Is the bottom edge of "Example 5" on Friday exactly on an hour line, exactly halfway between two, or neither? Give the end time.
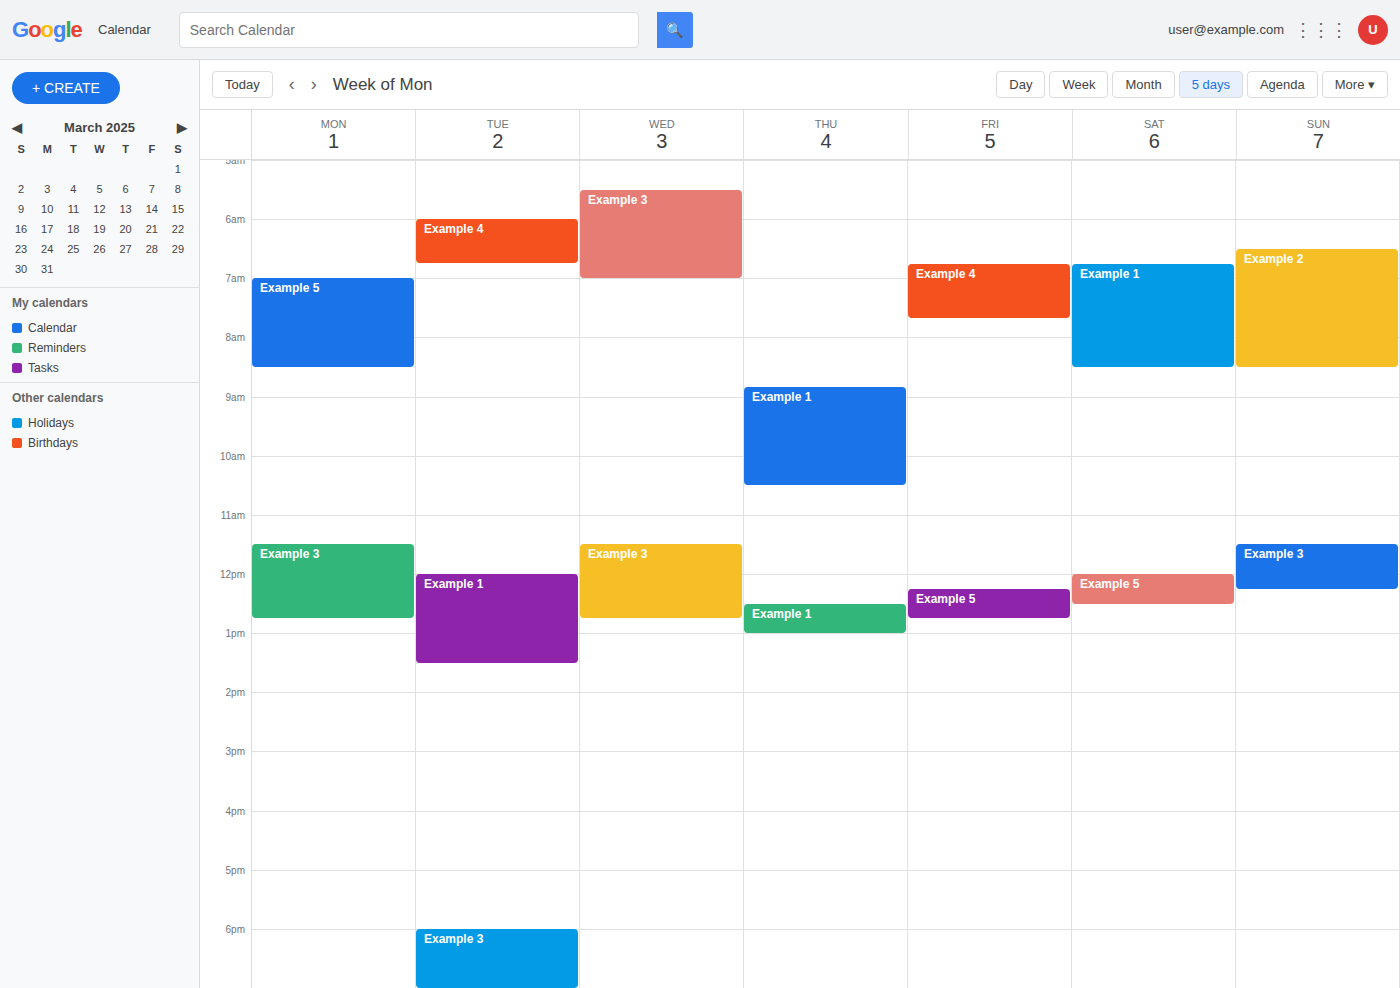
12:45 PM -- neither: three quarters of the way from the 12 PM line to the 1 PM line.